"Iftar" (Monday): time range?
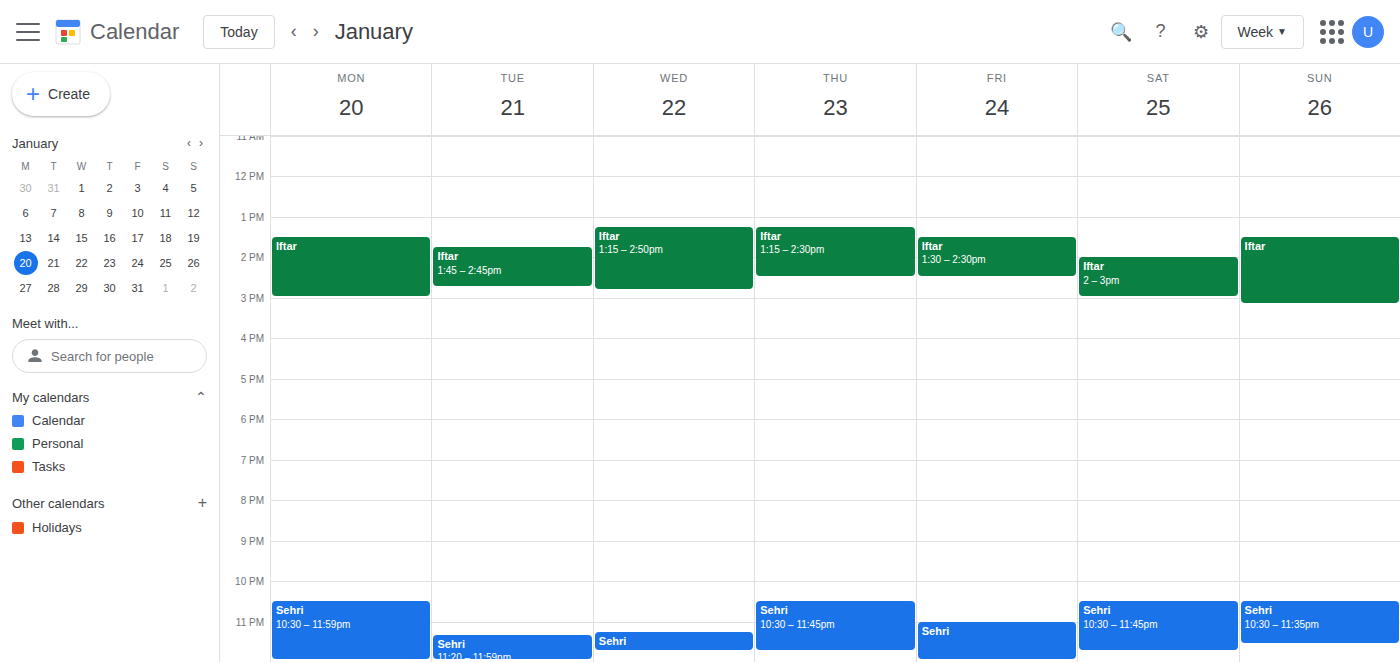
1:30 PM to 3:00 PM